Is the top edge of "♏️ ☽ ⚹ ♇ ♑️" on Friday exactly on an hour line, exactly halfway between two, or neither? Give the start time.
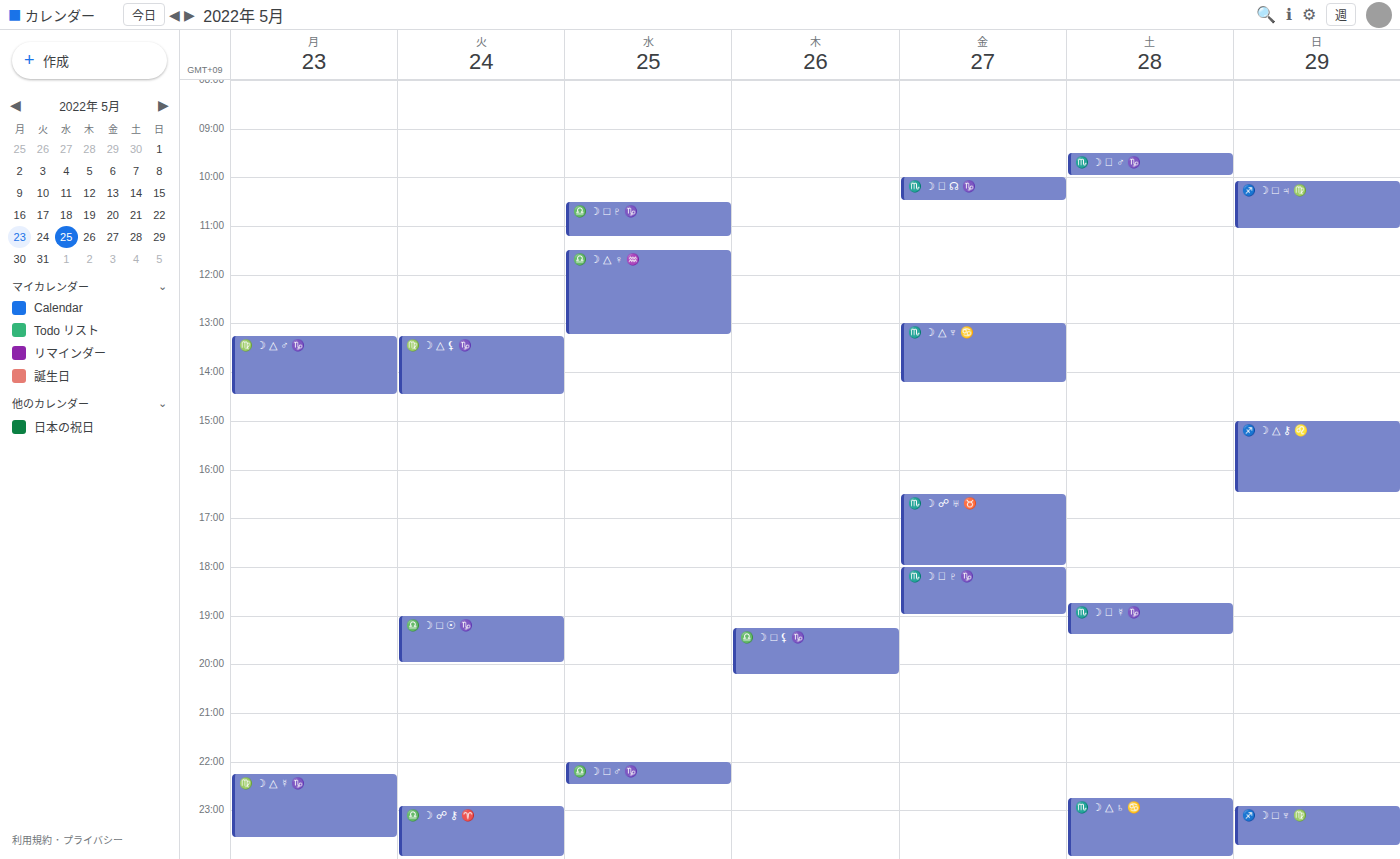
18:00 -- exactly on the 18:00 line.